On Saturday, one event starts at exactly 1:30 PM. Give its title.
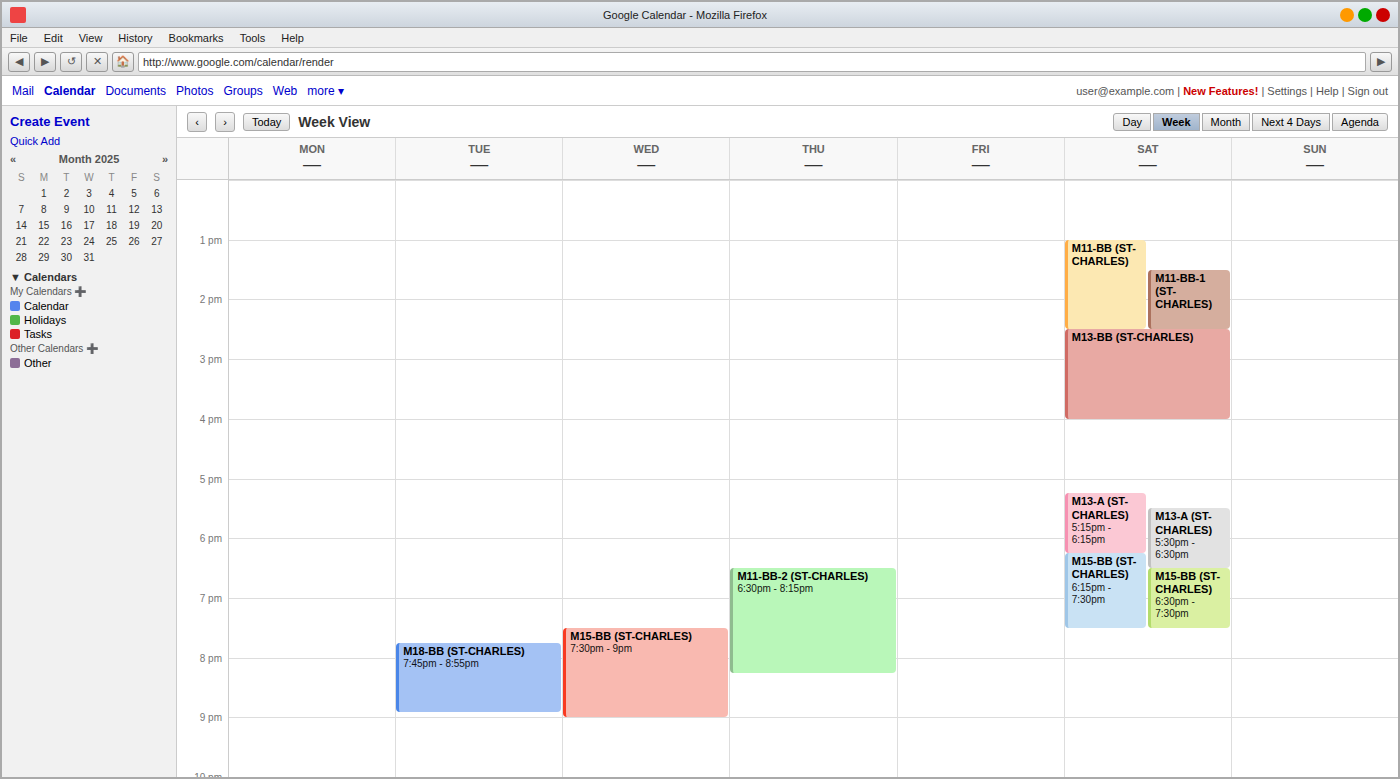
"M11-BB-1 (ST-CHARLES)"